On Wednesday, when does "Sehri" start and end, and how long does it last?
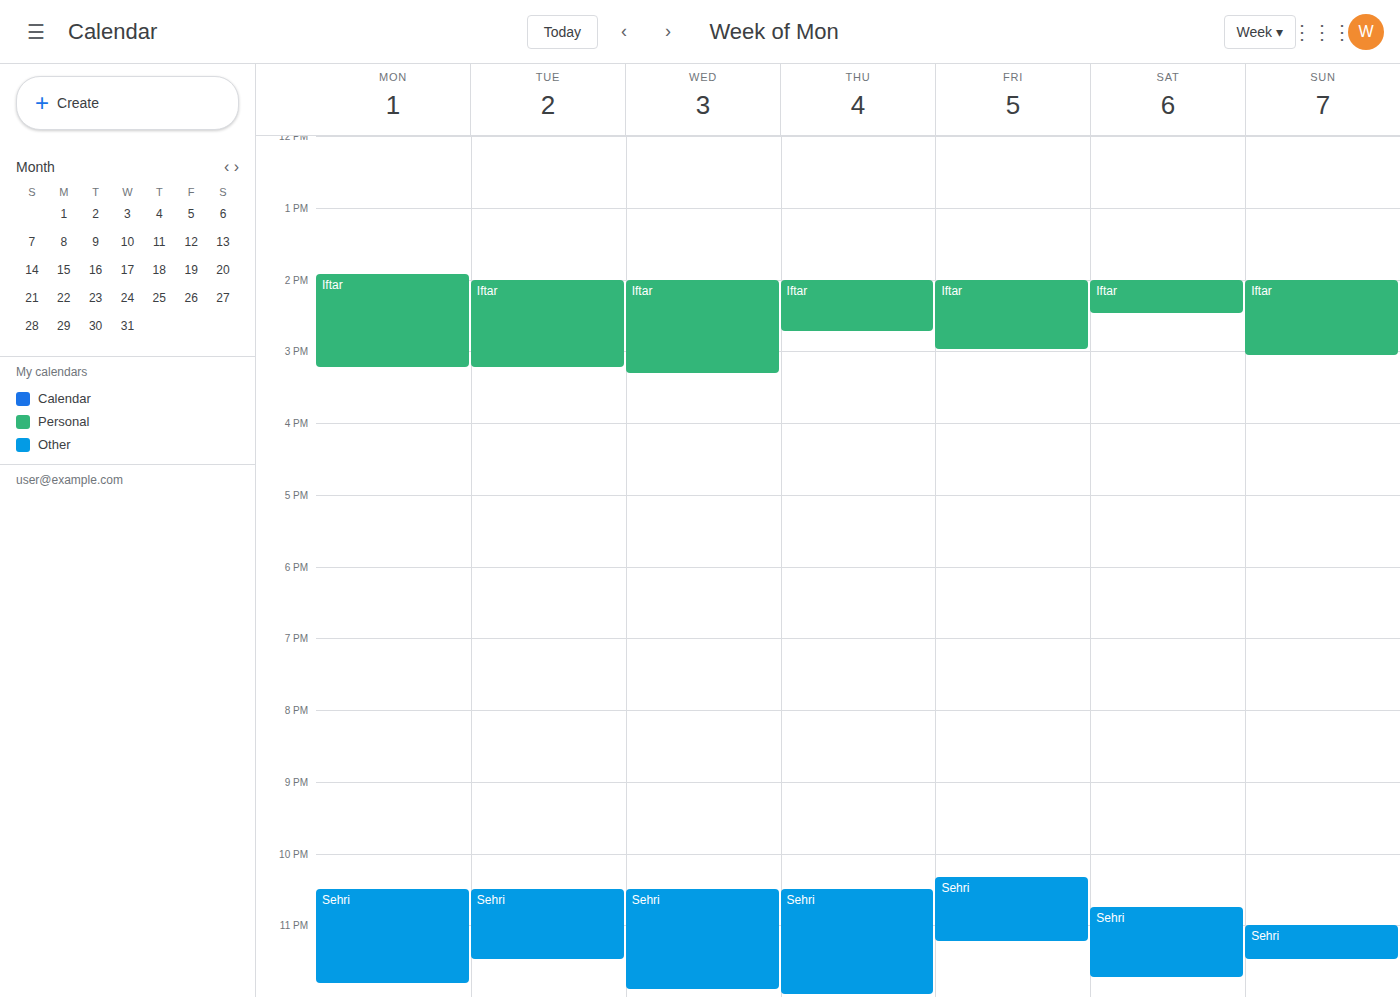
22:30 to 23:55, 1 hour 25 minutes